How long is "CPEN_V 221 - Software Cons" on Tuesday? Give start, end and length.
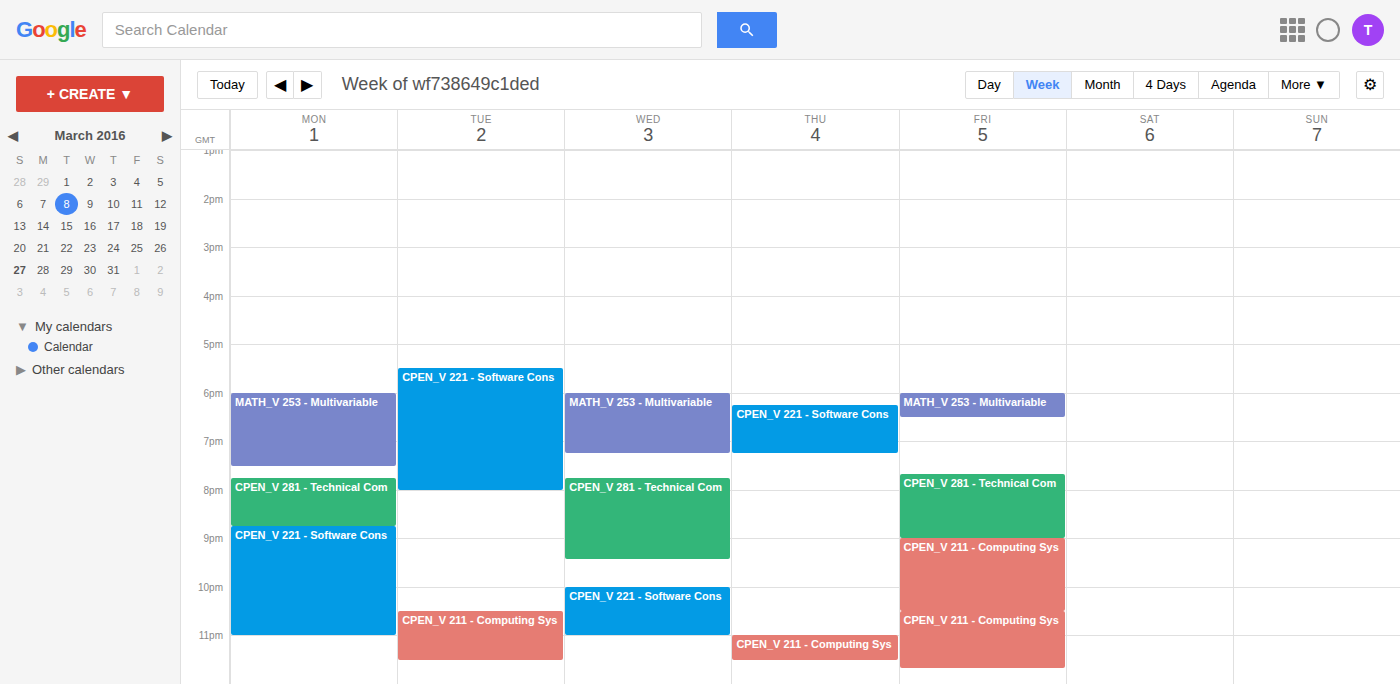
5:30 PM to 8:00 PM, 2 hours 30 minutes